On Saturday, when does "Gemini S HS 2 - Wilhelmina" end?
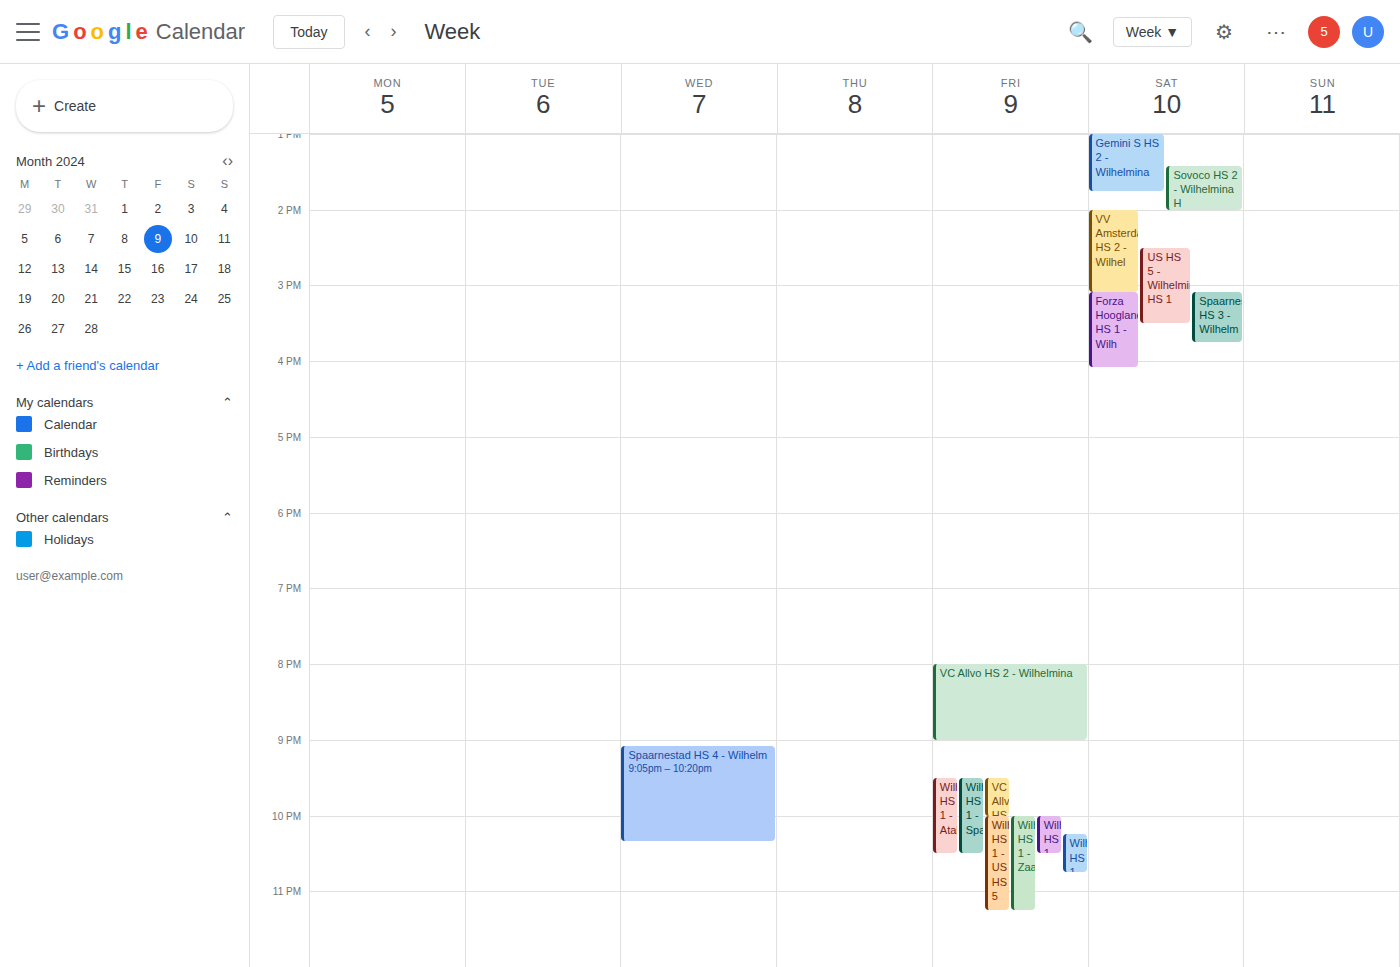
1:45 PM